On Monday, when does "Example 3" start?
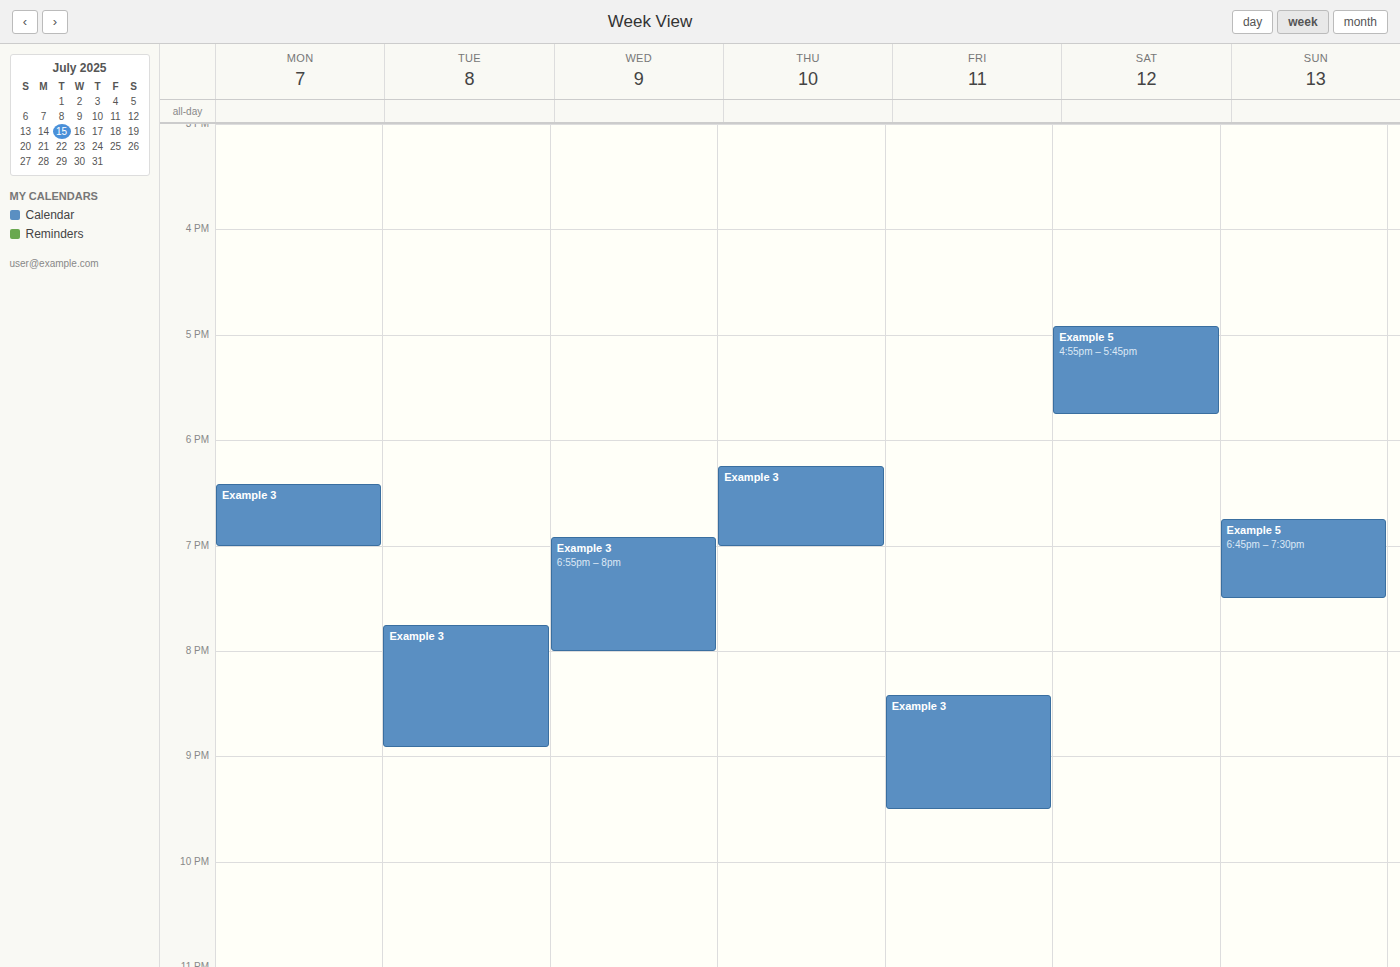
18:25